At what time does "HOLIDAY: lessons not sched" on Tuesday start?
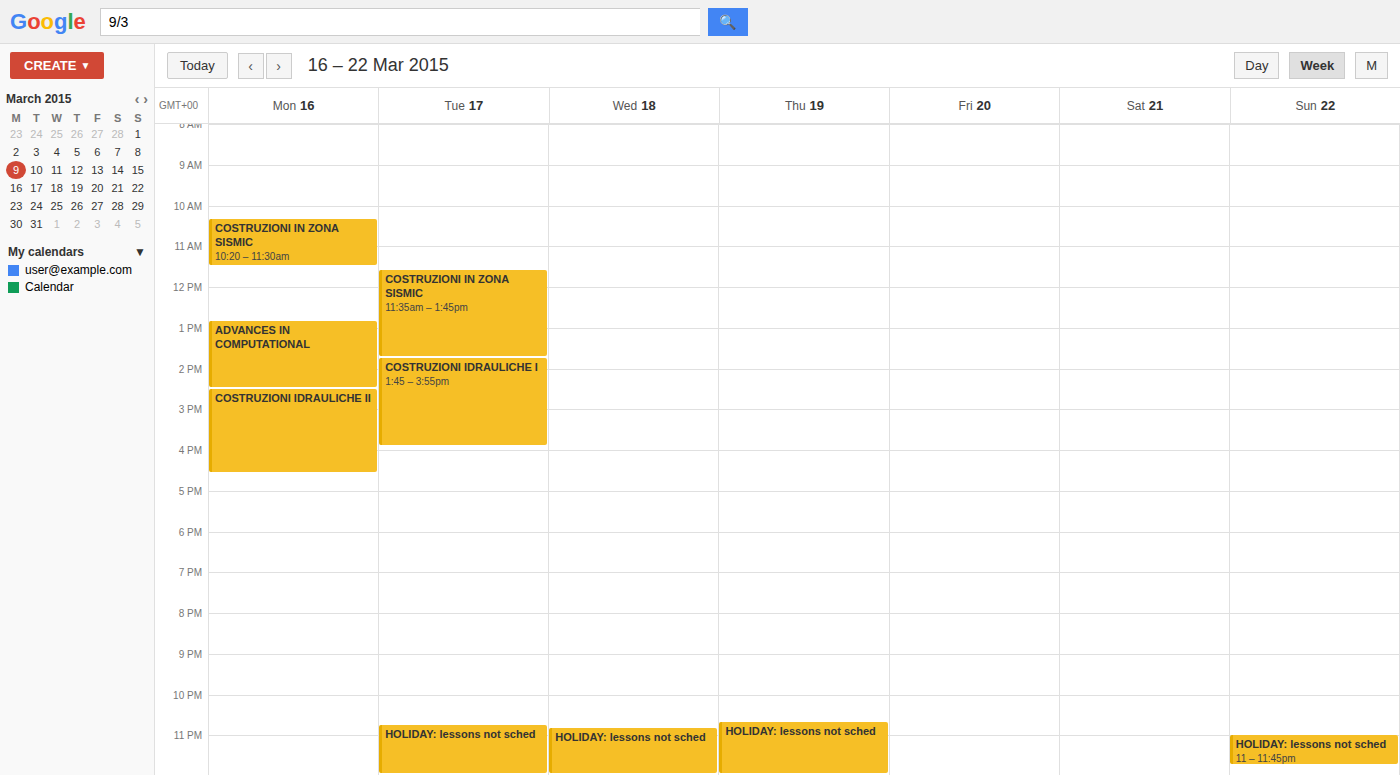
10:45 PM